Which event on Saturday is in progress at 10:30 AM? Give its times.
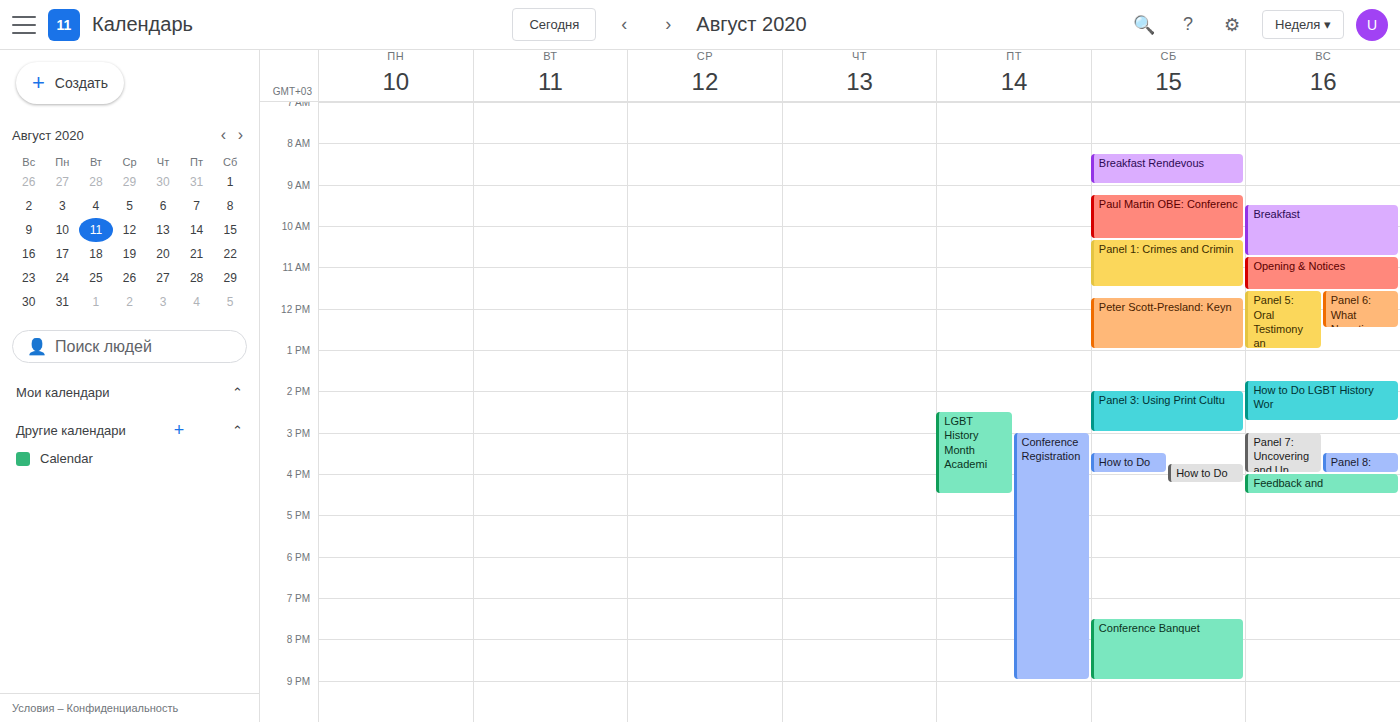
"Panel 1: Crimes and Crimin", 10:20 AM to 11:30 AM